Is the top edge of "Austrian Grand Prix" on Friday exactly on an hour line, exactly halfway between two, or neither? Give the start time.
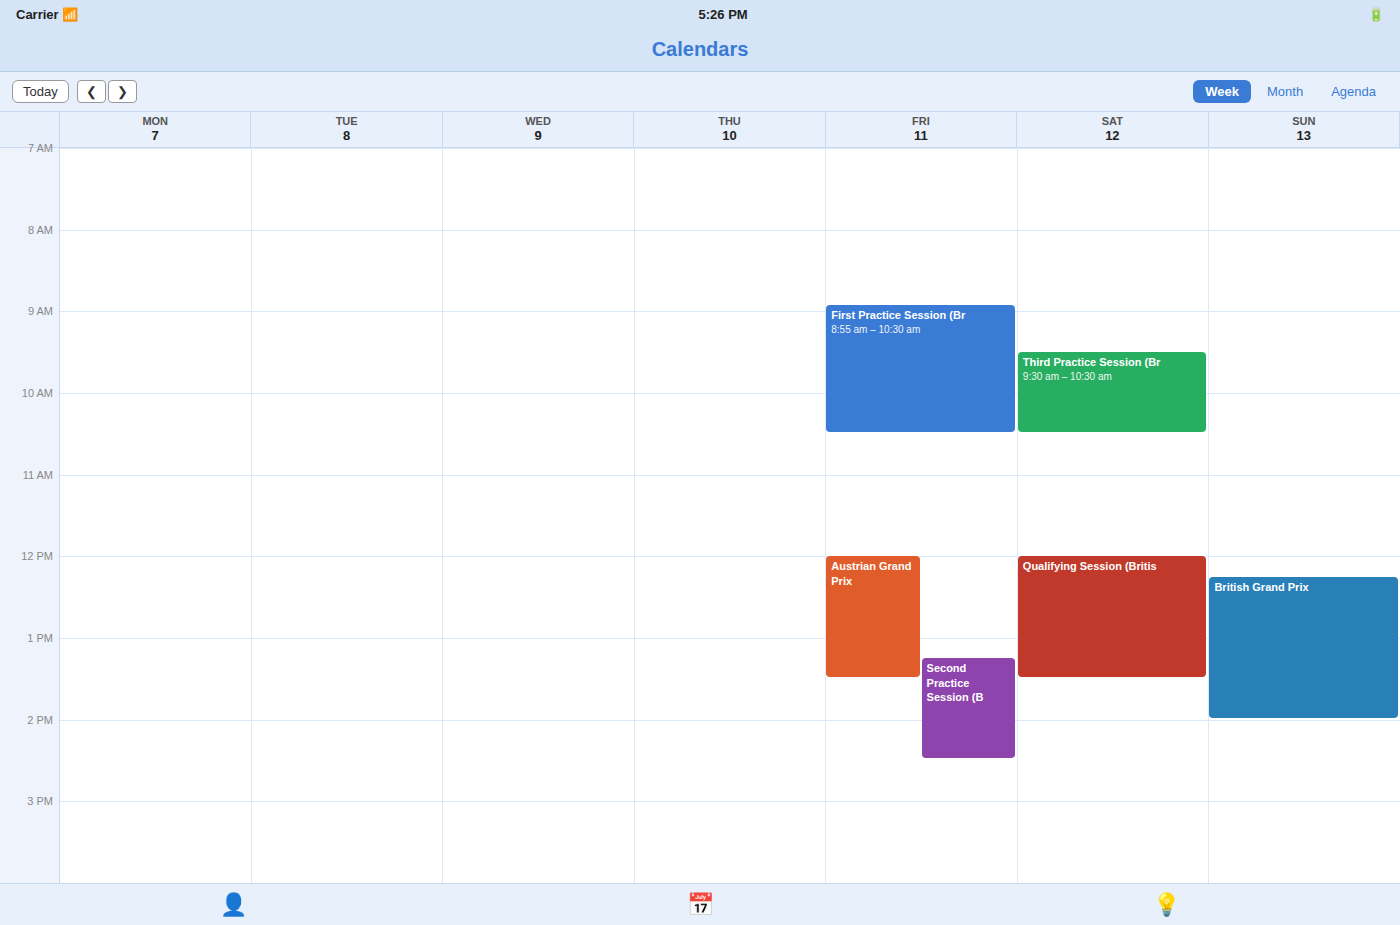
12:00 PM -- exactly on the 12 PM line.